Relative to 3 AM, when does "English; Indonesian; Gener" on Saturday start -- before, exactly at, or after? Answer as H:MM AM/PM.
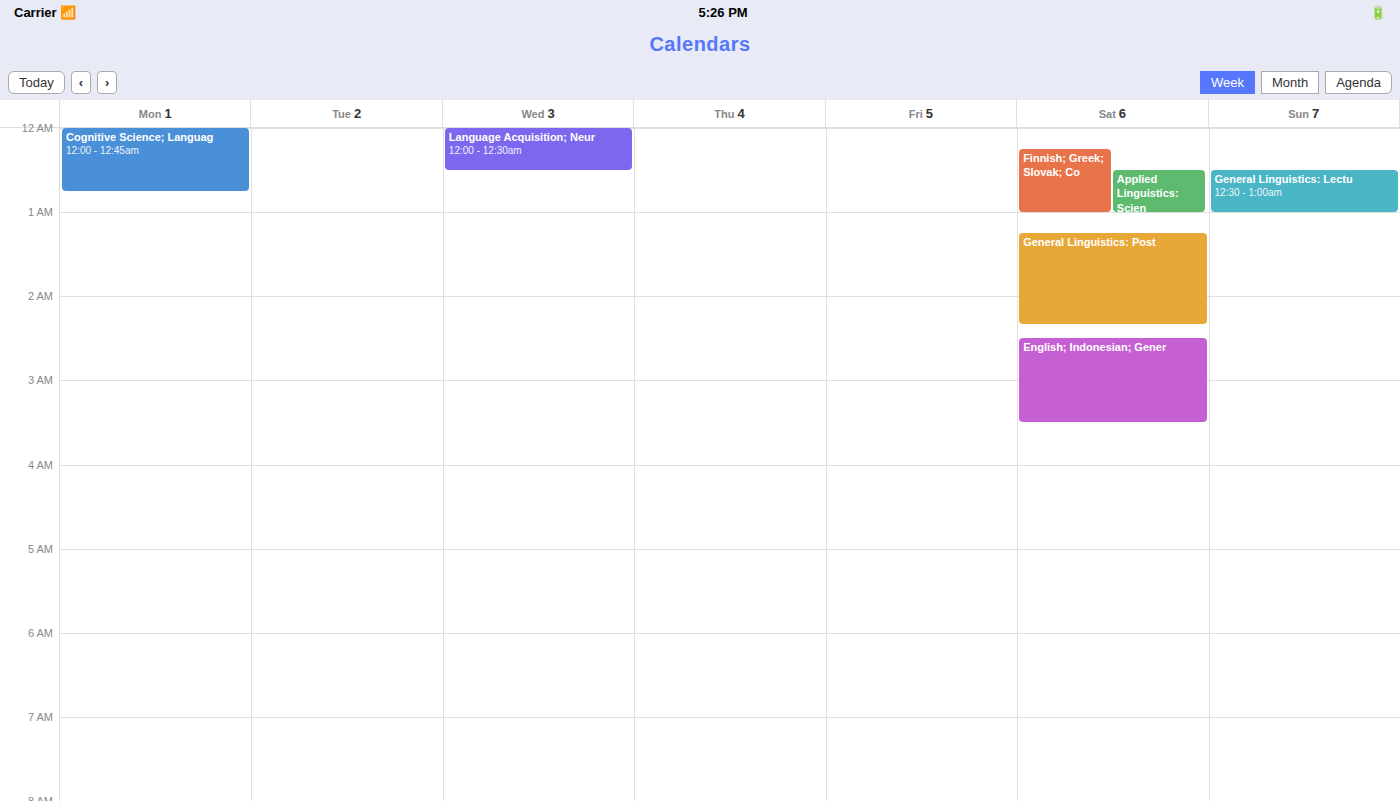
2:30 AM -- before 3 AM, 30 minutes above the 3 AM line.